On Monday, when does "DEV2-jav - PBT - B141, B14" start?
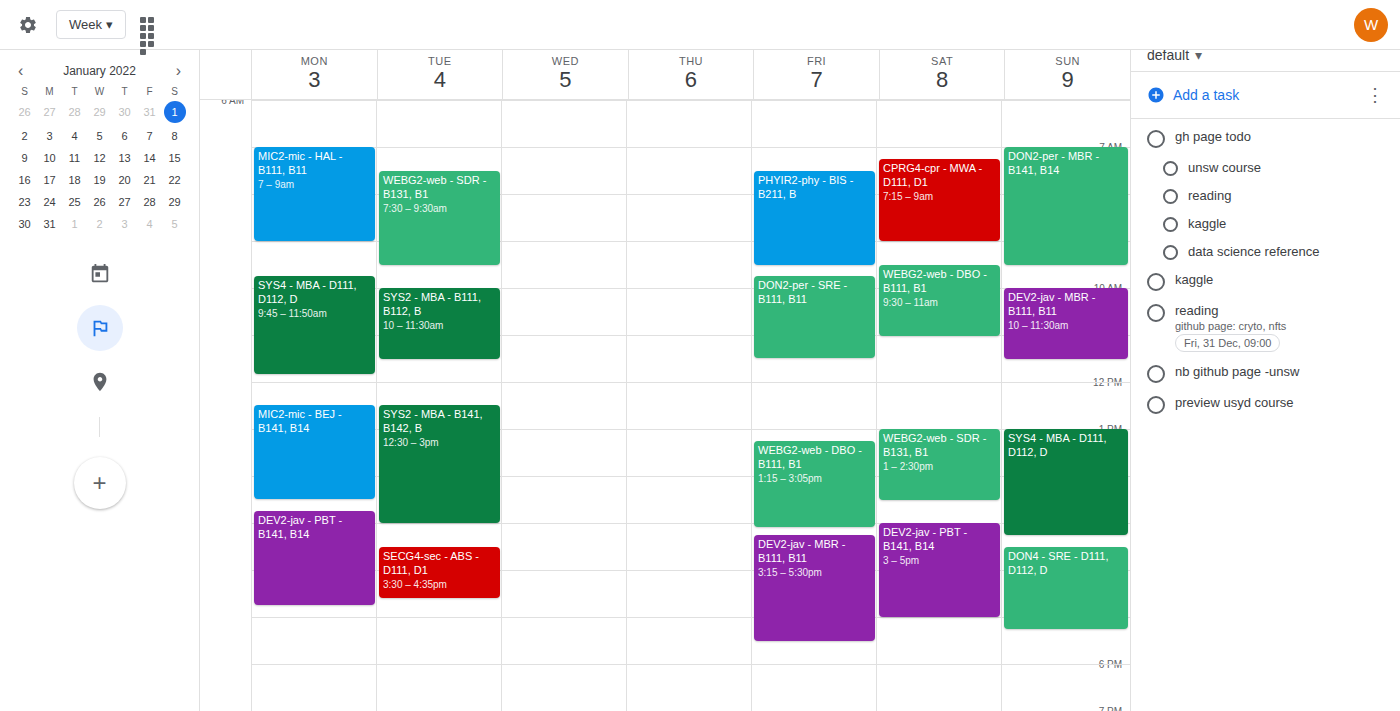
2:45 PM